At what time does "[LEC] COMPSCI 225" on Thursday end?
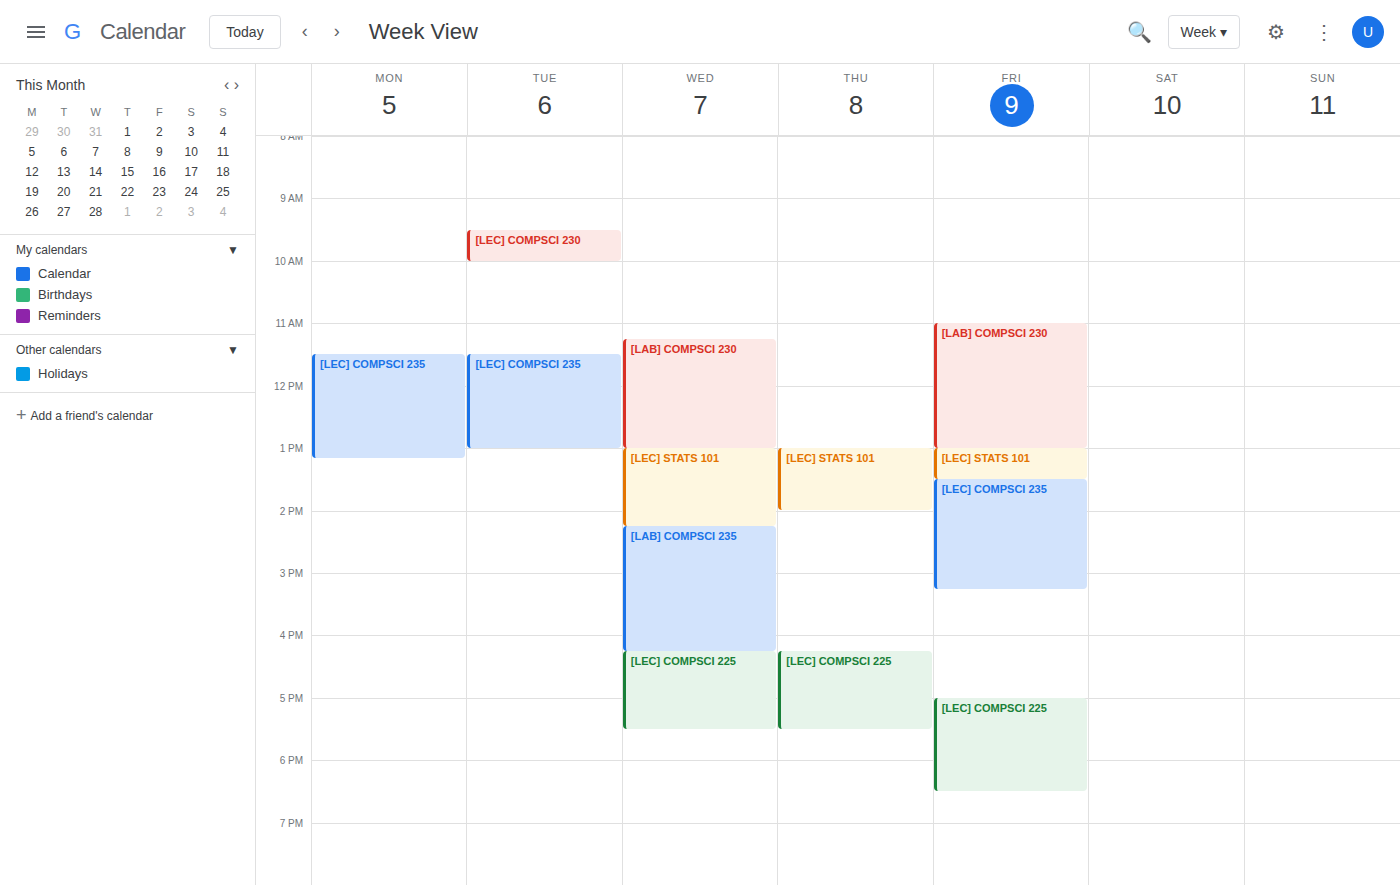
5:30 PM